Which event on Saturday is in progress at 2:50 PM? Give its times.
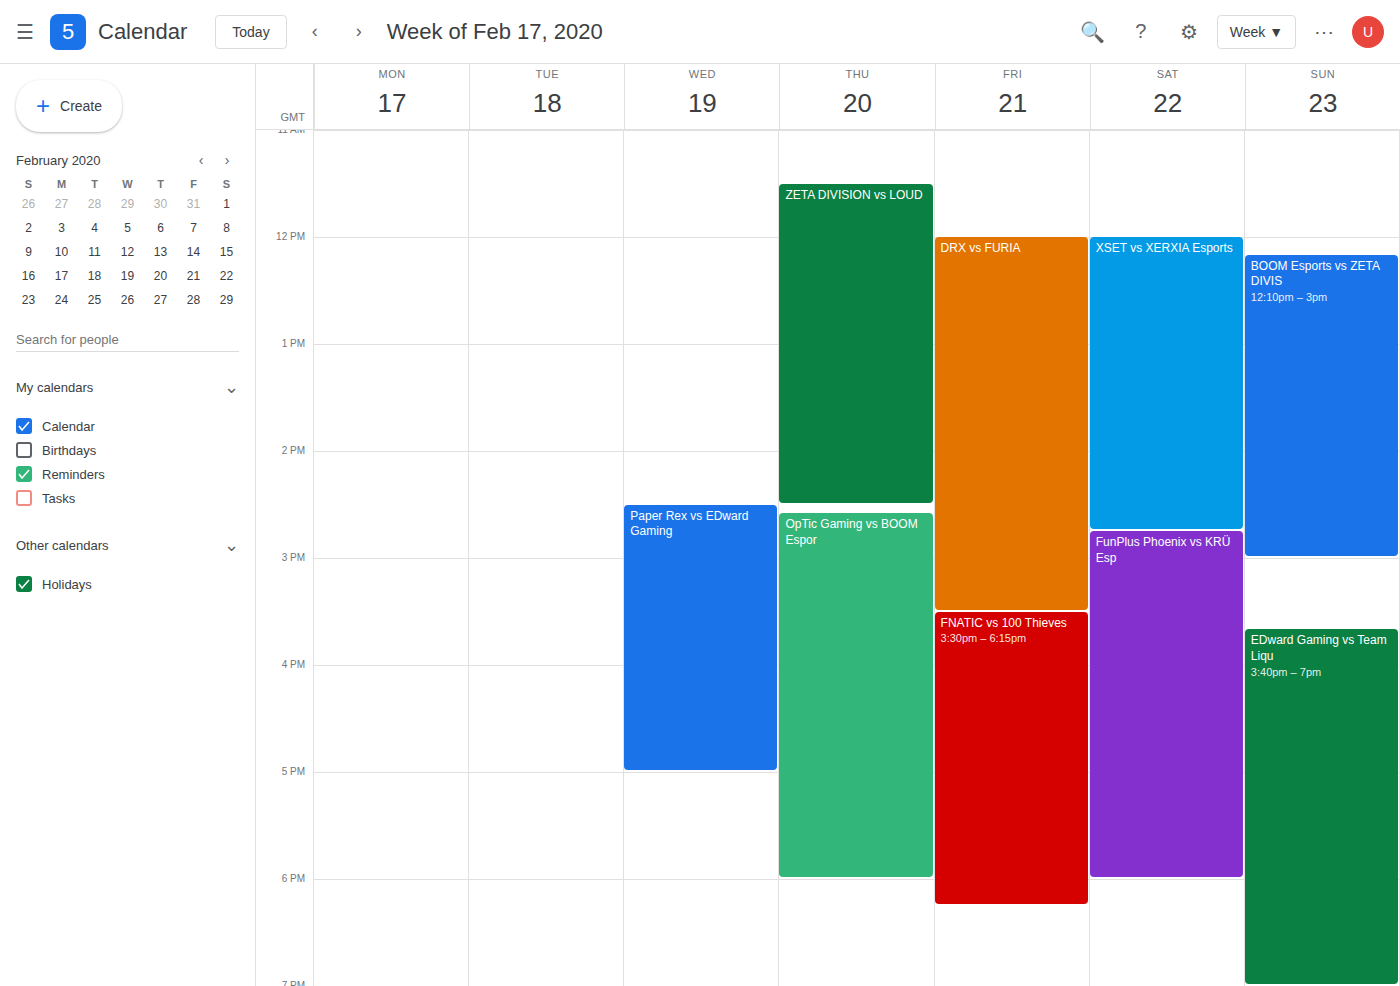
"FunPlus Phoenix vs KRÜ Esp", 2:45 PM to 6:00 PM